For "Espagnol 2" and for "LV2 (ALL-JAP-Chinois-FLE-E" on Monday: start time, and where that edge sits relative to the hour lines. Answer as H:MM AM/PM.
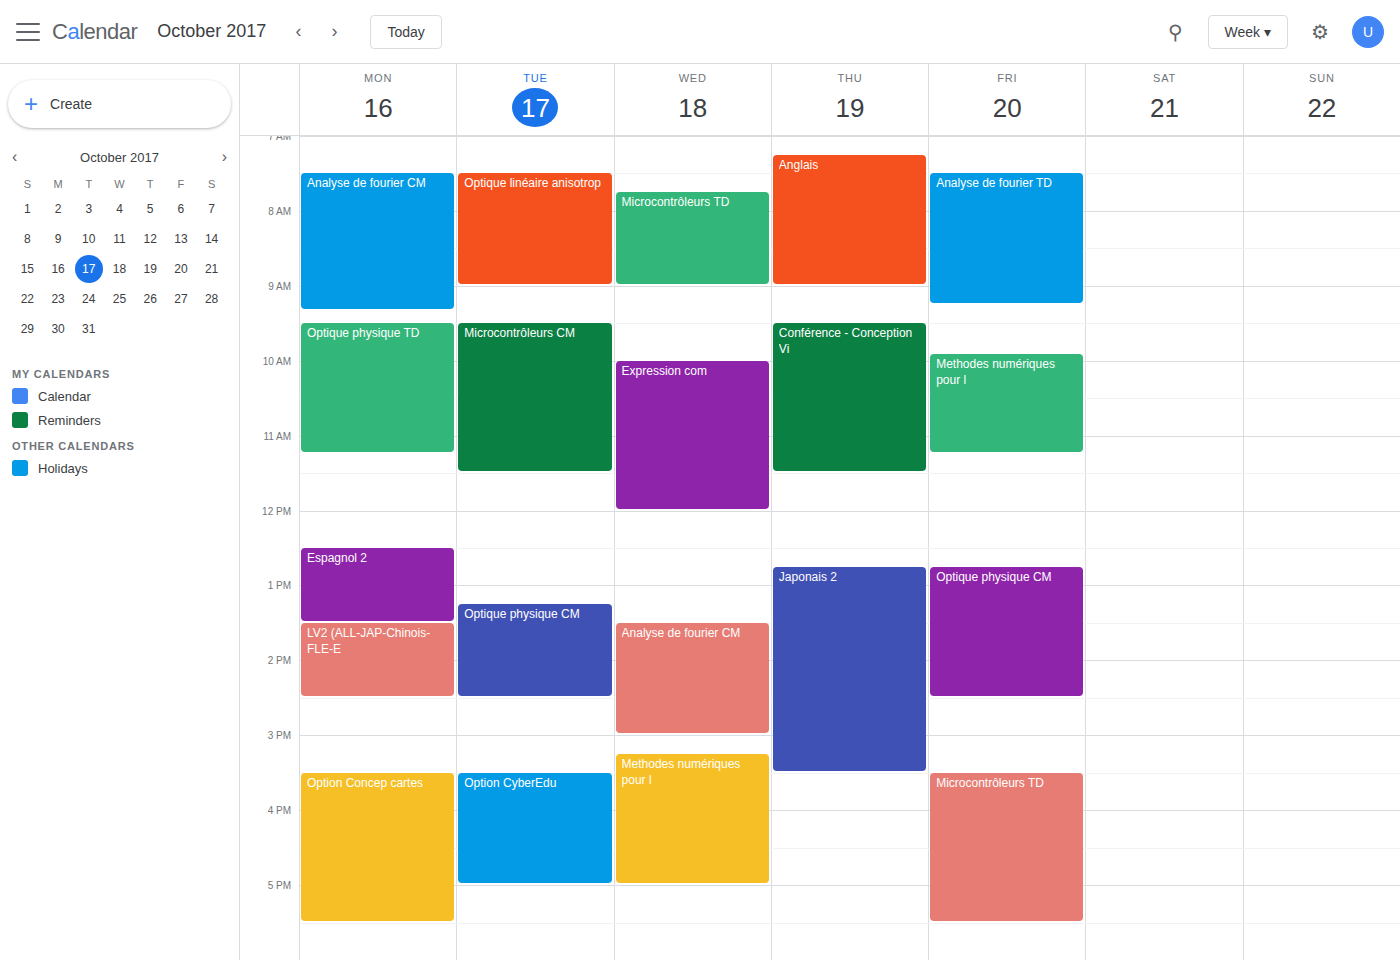
"Espagnol 2": 12:30 PM, halfway between the 12 PM and 1 PM lines. "LV2 (ALL-JAP-Chinois-FLE-E": 1:30 PM, halfway between the 1 PM and 2 PM lines.